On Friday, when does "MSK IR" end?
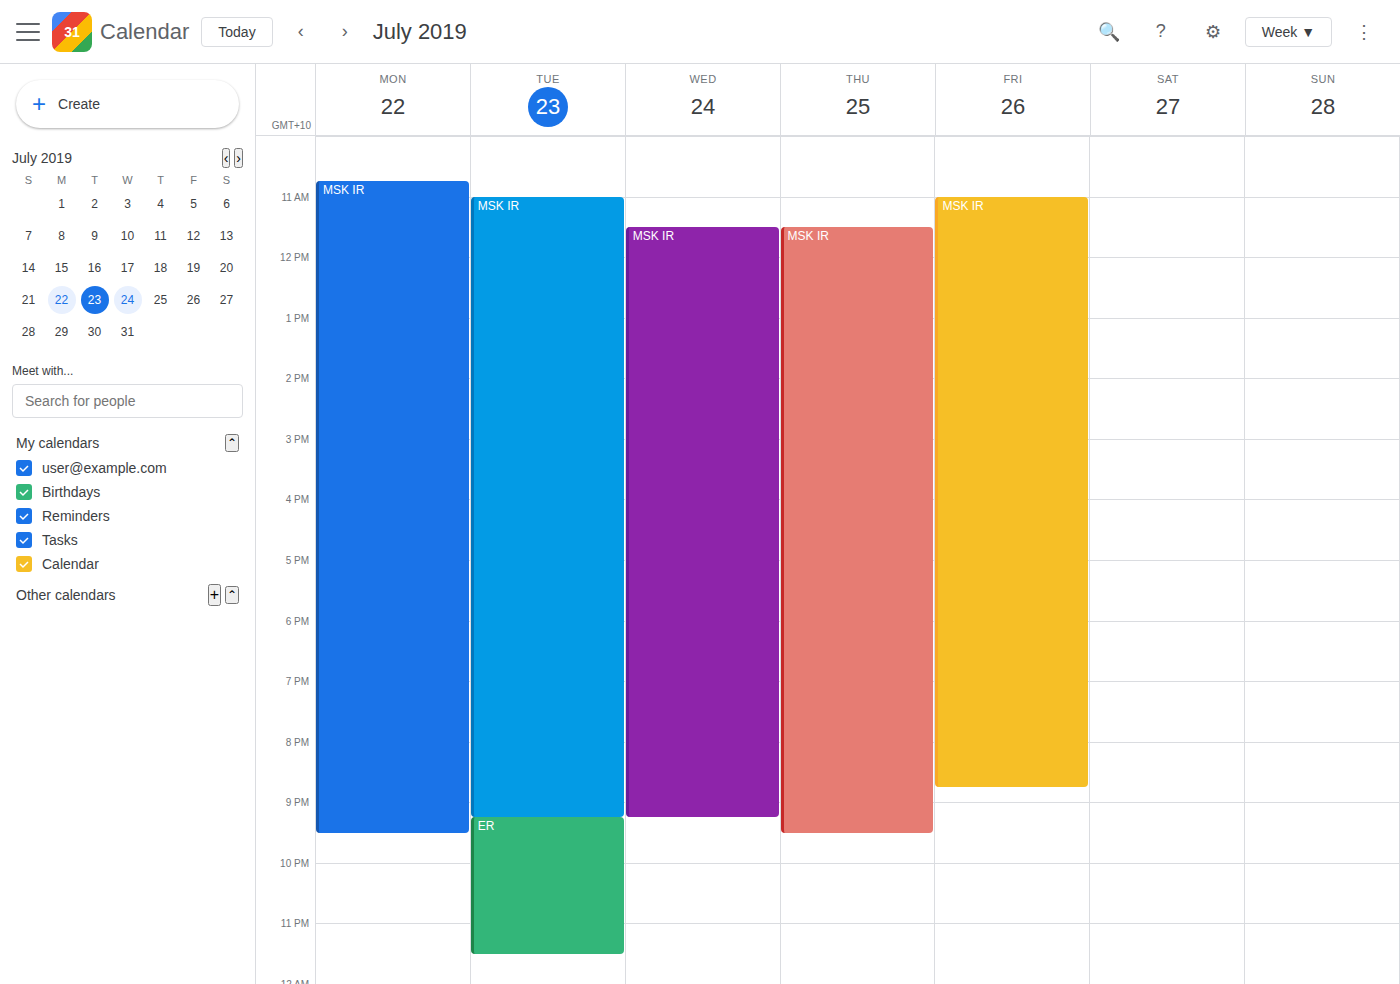
20:45